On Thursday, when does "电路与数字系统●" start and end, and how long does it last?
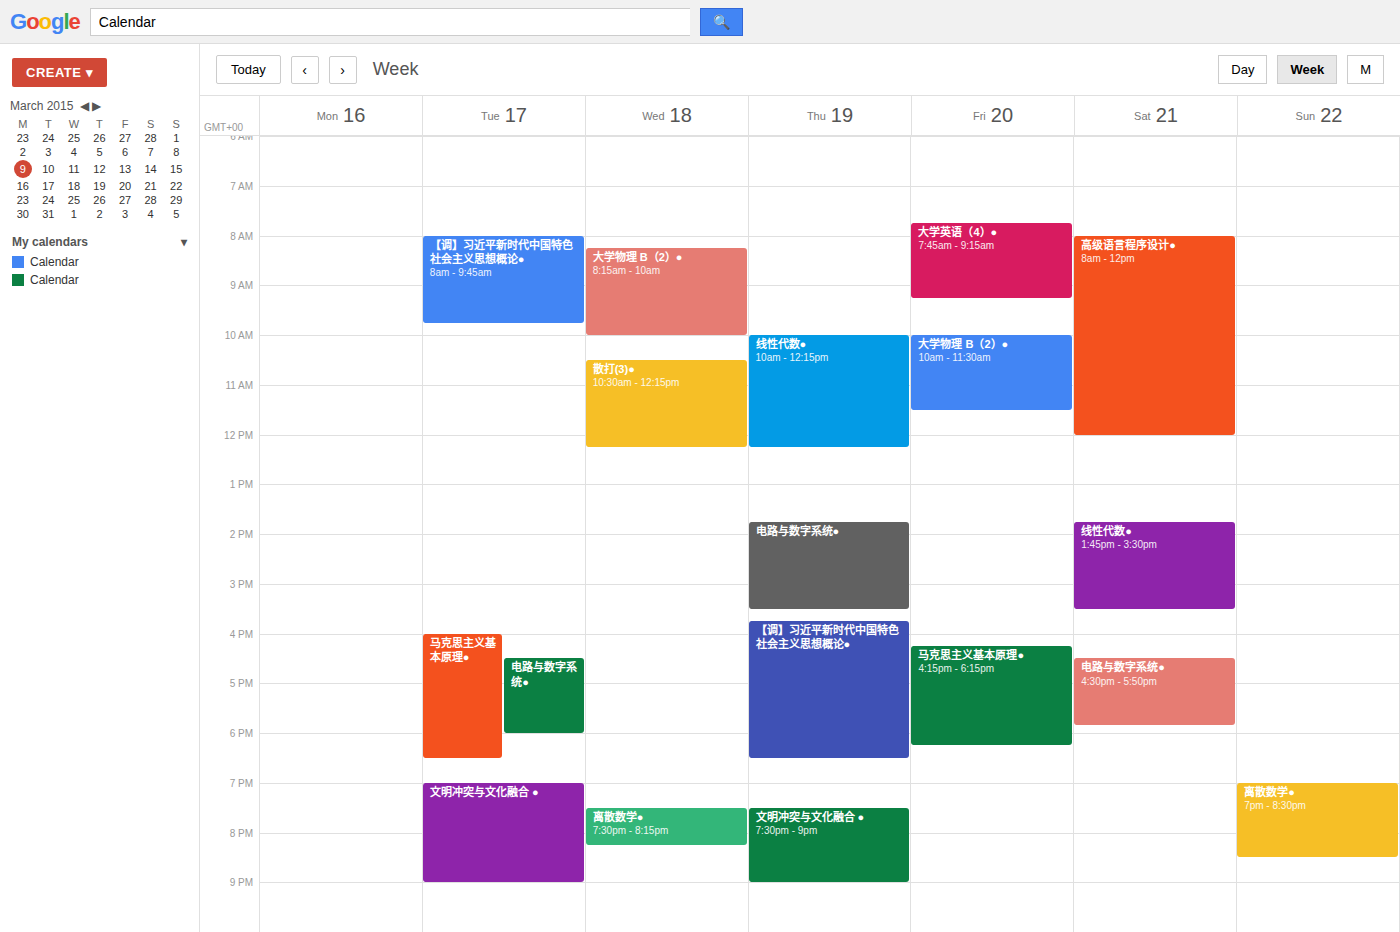
13:45 to 15:30, 1 hour 45 minutes